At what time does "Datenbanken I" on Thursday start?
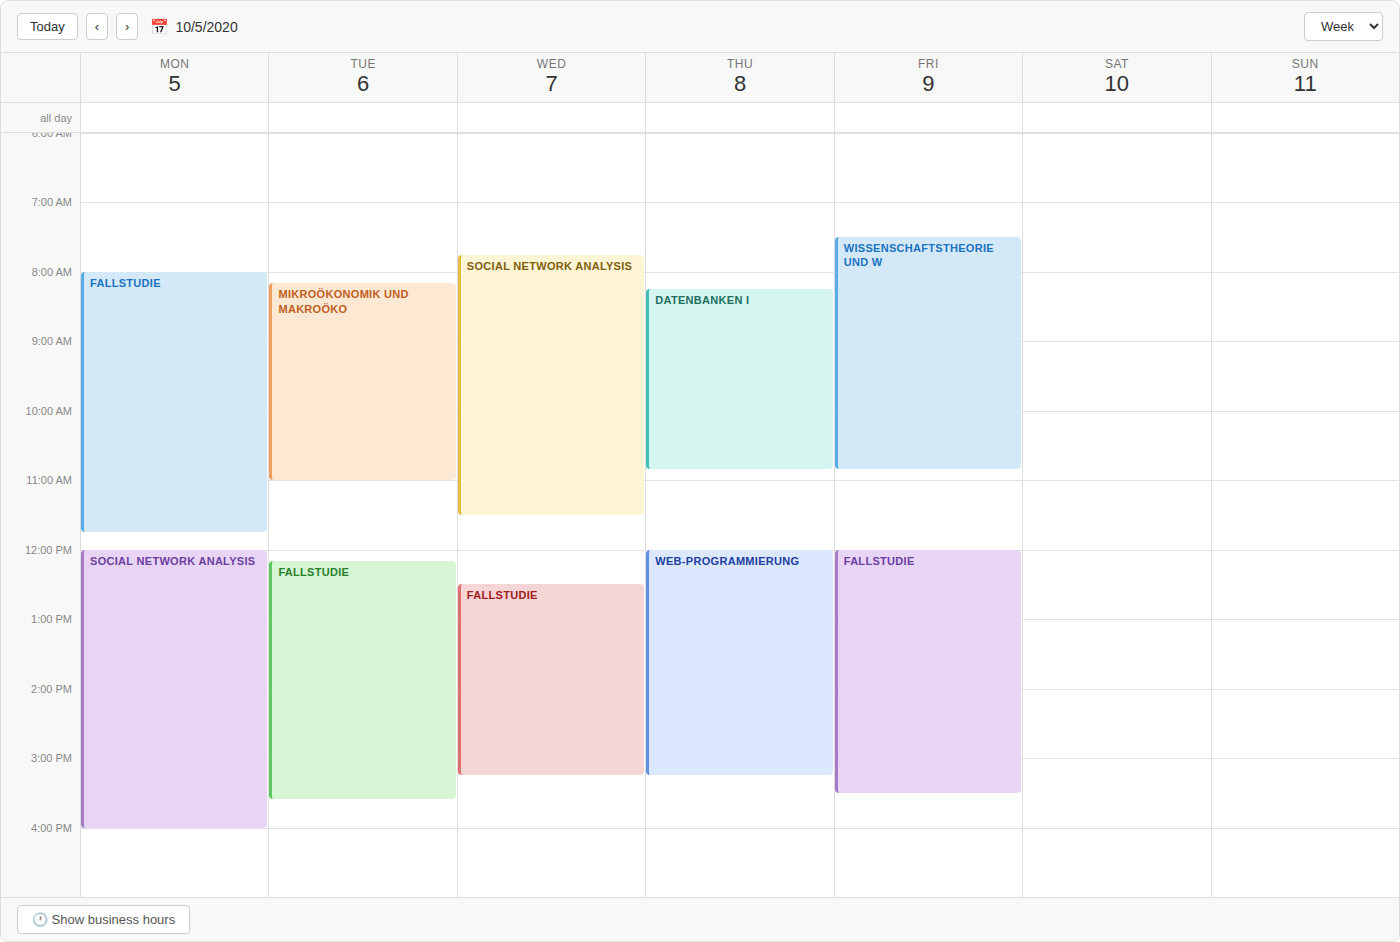
08:15